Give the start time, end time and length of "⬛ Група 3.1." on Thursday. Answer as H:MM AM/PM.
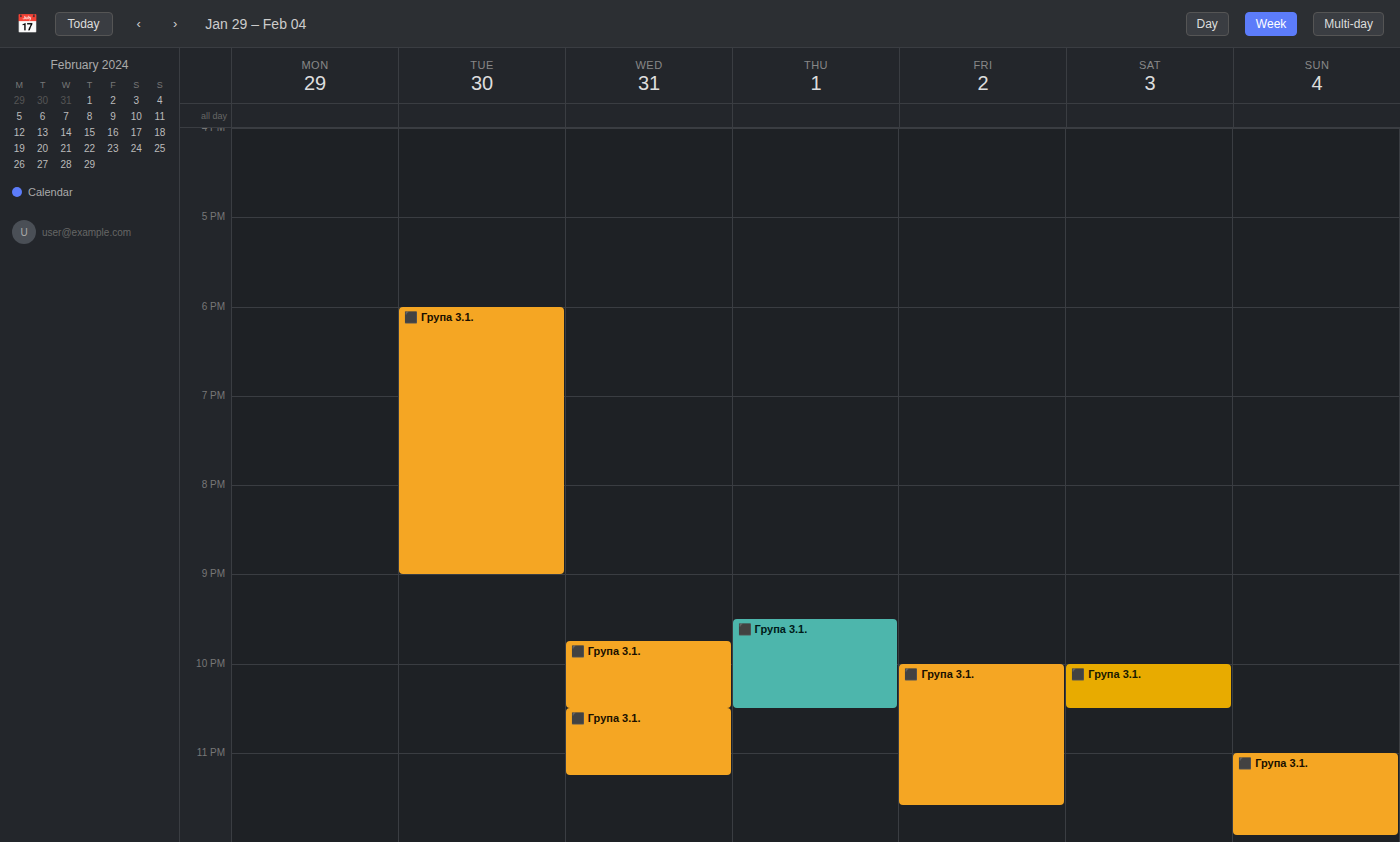
9:30 PM to 10:30 PM, 1 hour